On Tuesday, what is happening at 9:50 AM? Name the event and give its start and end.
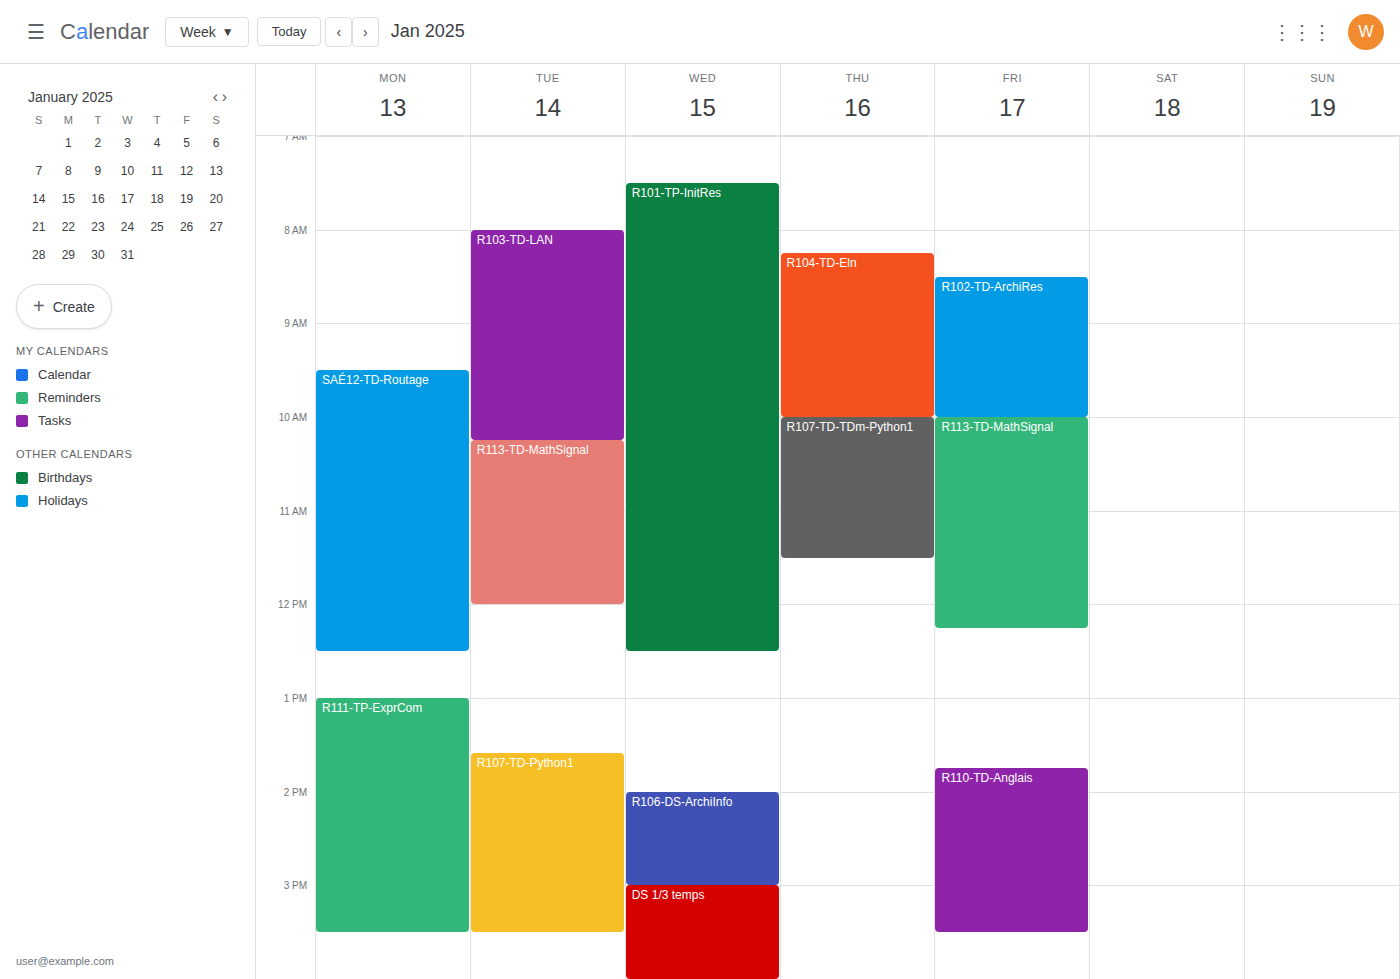
"R103-TD-LAN", 8:00 AM to 10:15 AM